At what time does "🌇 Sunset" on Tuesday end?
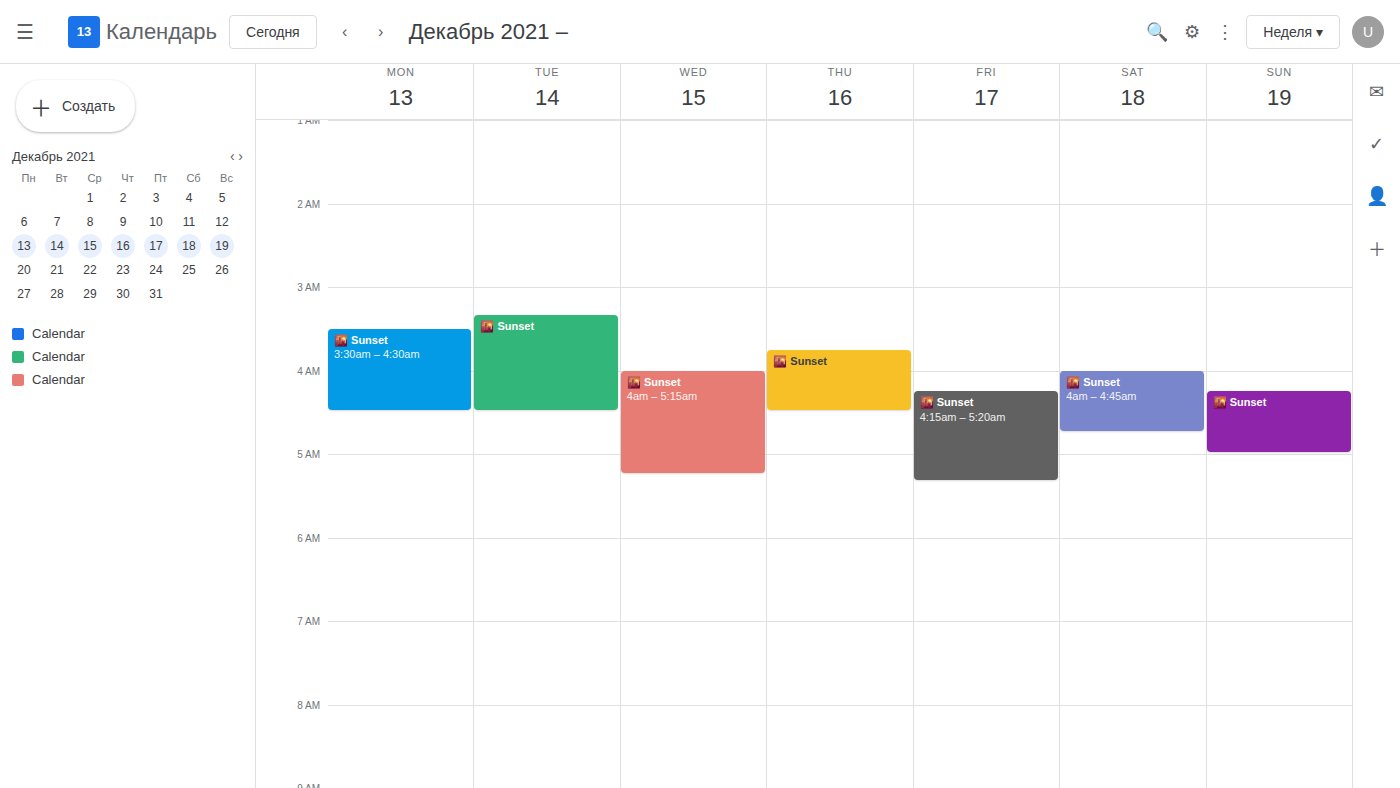
4:30 AM